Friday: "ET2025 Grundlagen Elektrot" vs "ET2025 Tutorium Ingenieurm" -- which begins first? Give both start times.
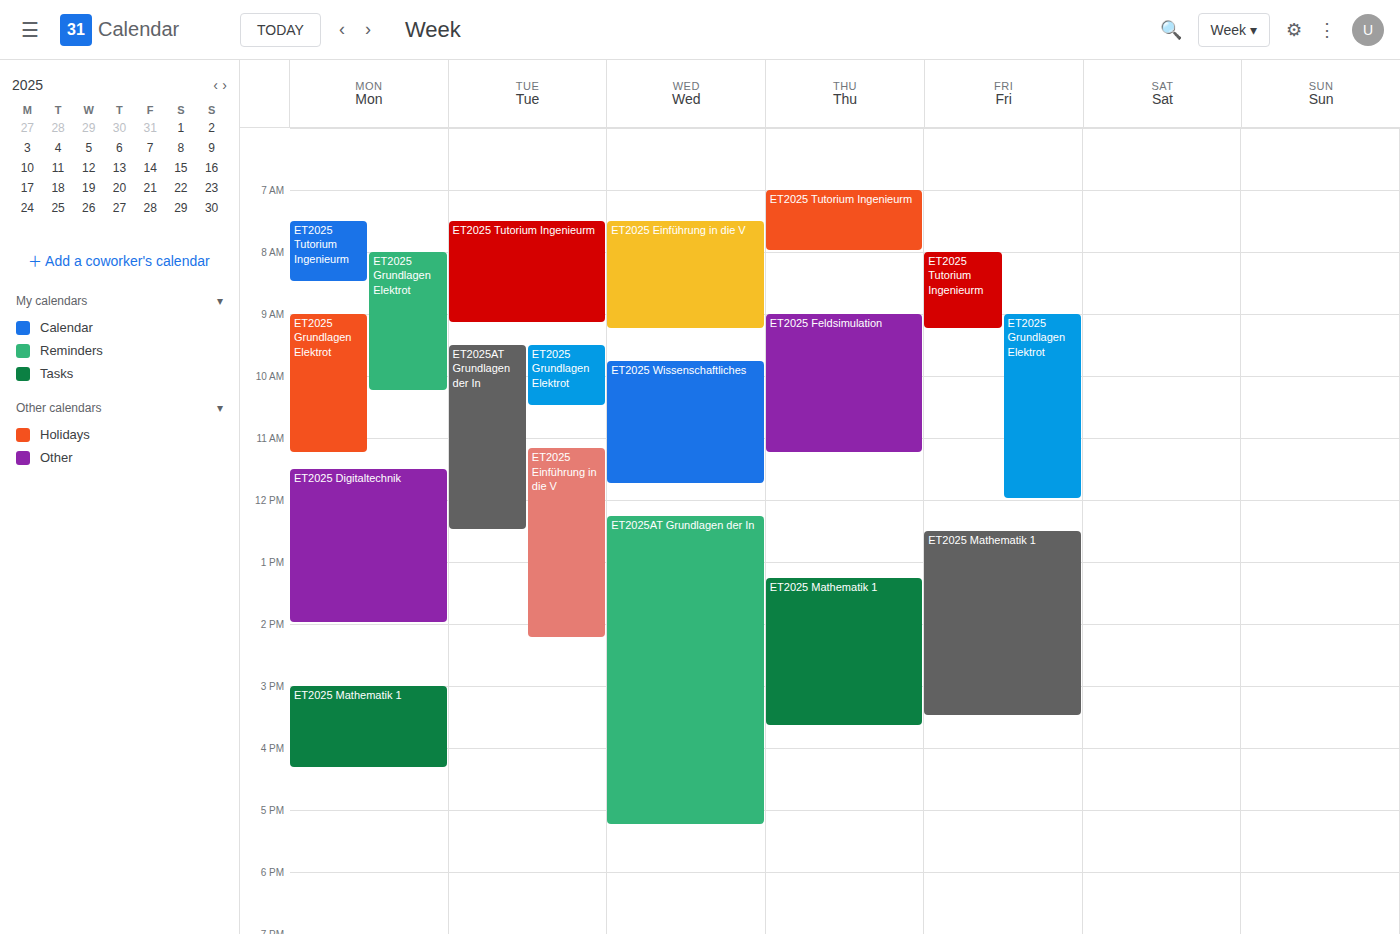
"ET2025 Tutorium Ingenieurm" 8:00 AM; "ET2025 Grundlagen Elektrot" 9:00 AM.